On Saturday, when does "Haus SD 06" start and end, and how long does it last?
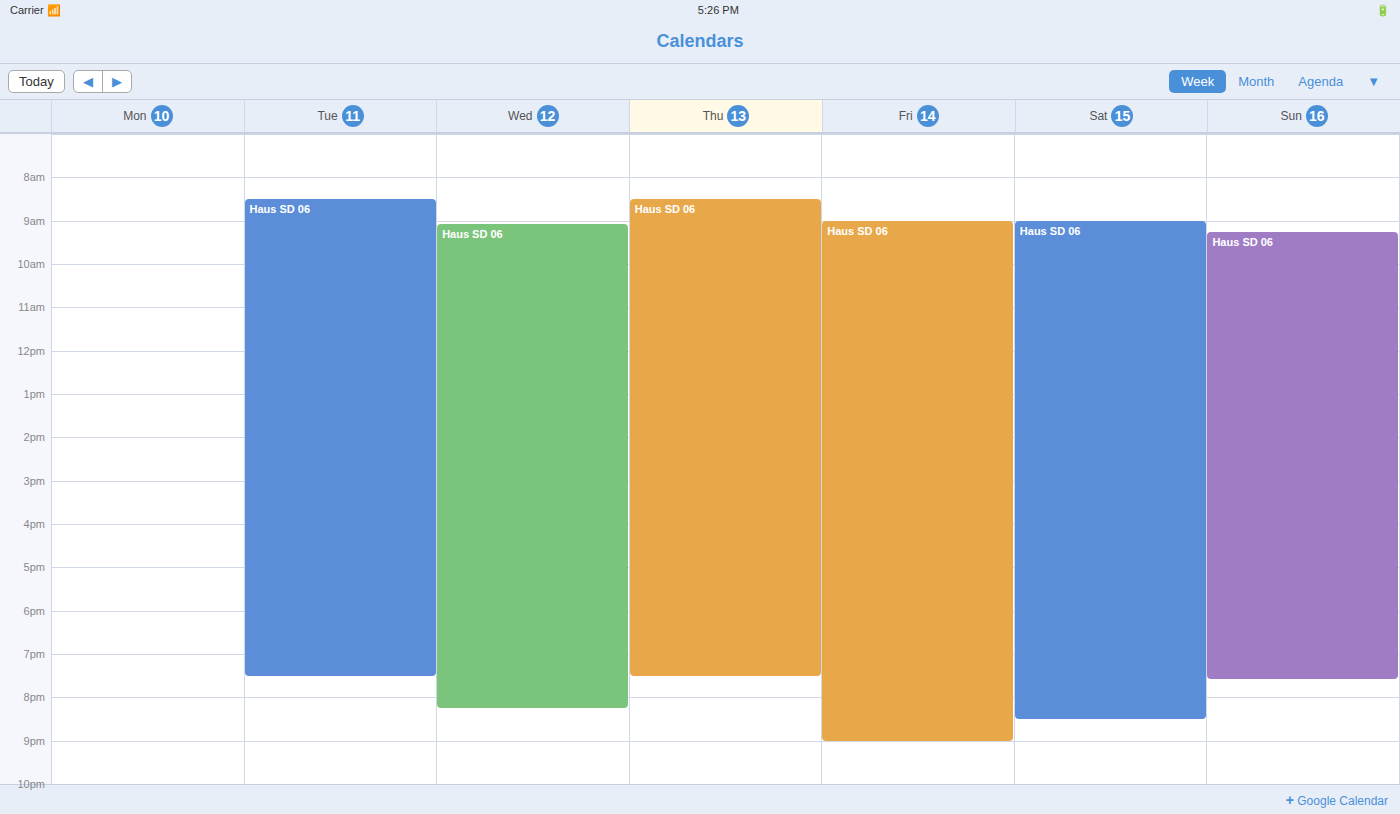
9:00 AM to 8:30 PM, 11 hours 30 minutes